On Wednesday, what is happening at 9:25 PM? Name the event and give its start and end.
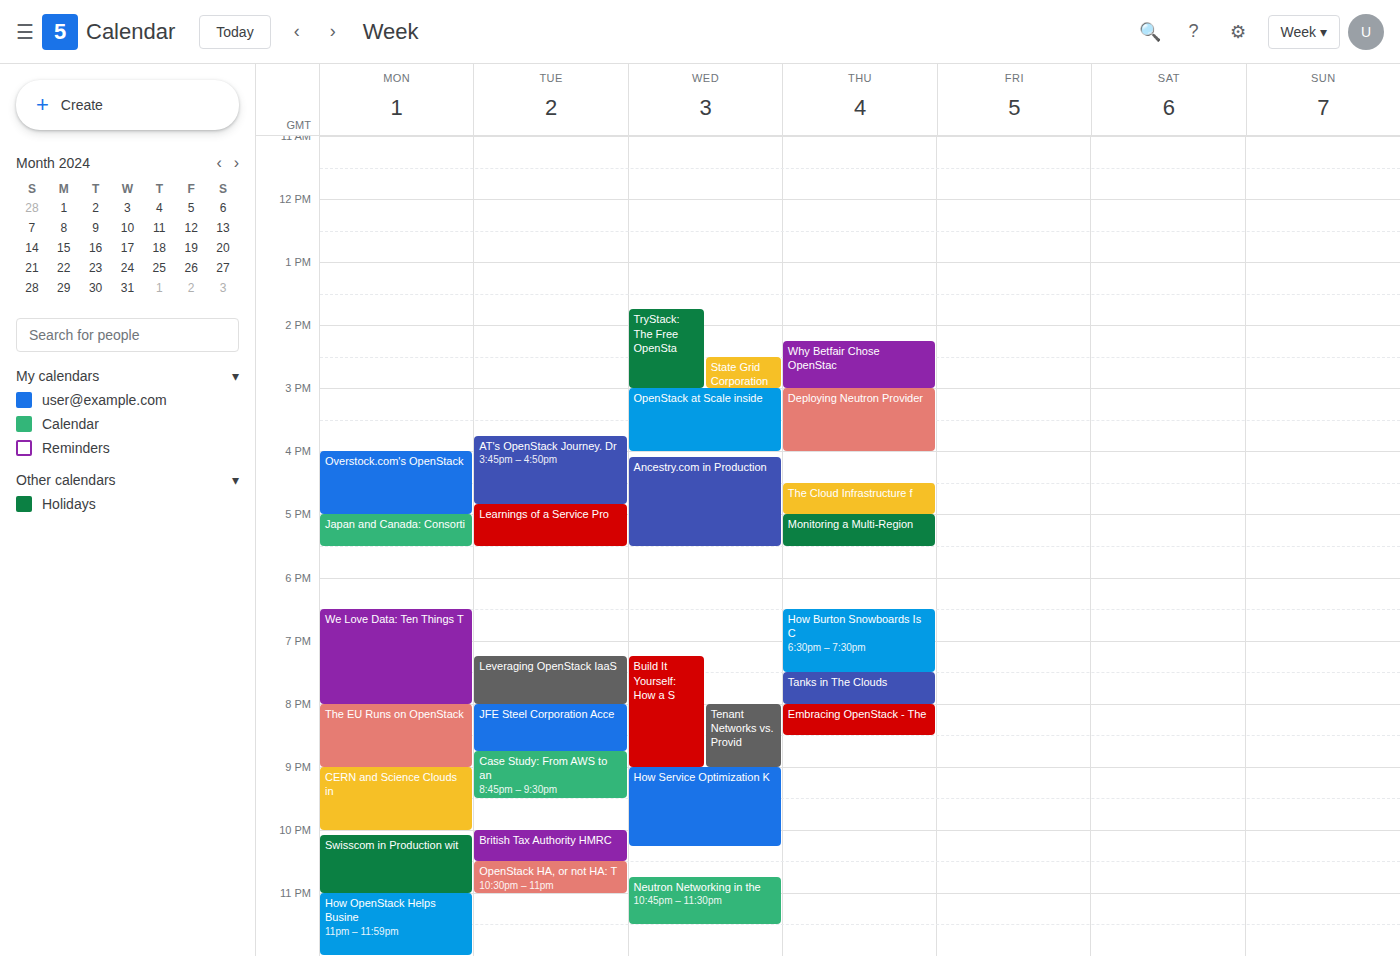
"How Service Optimization K", 9:00 PM to 10:15 PM